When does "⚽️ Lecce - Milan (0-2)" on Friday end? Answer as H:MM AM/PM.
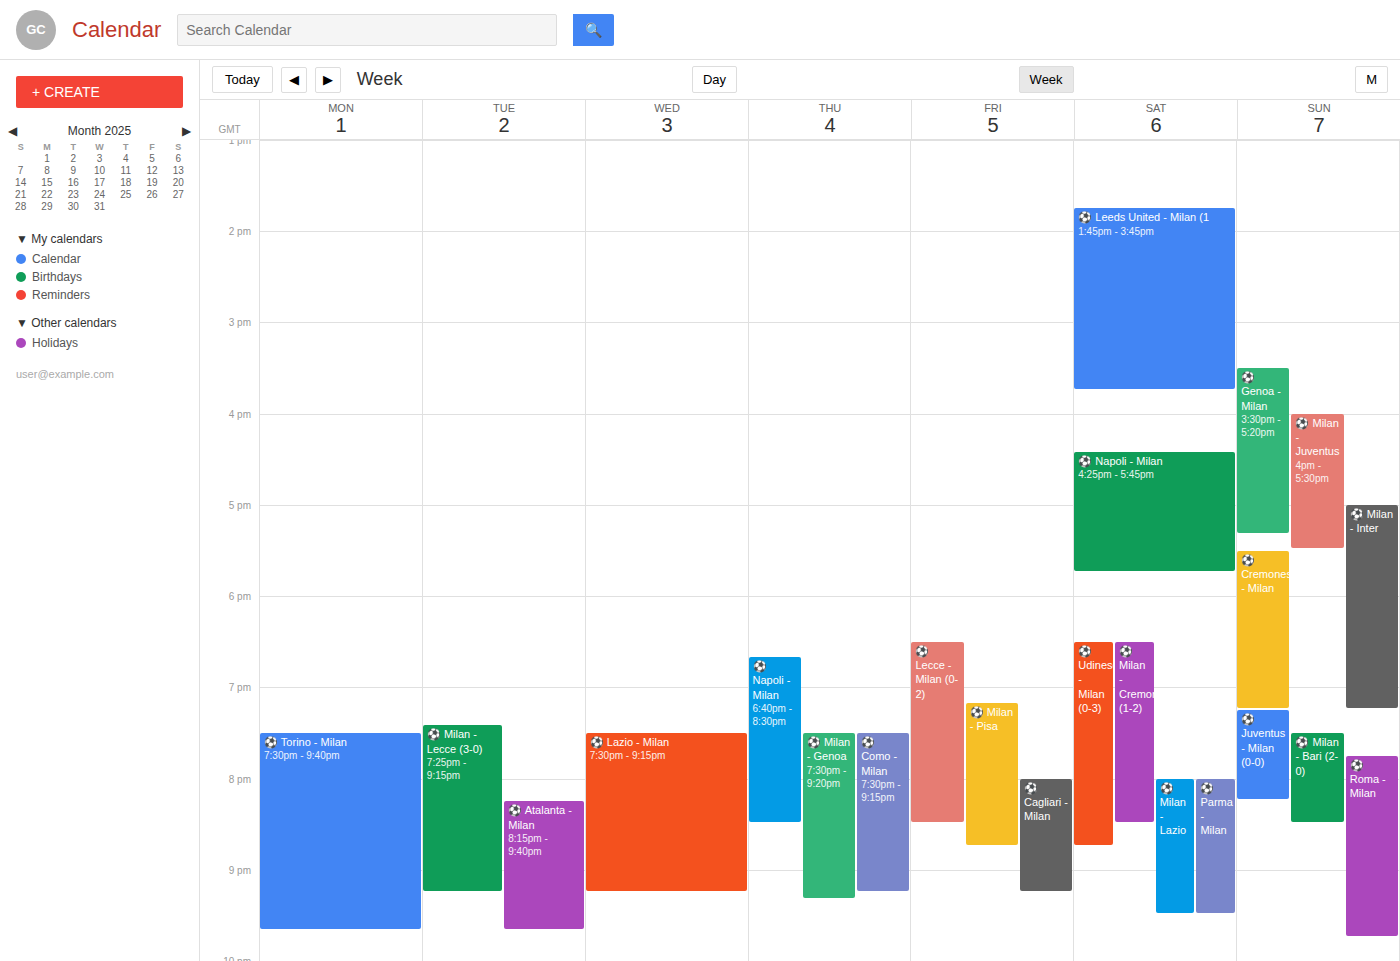
8:30 PM